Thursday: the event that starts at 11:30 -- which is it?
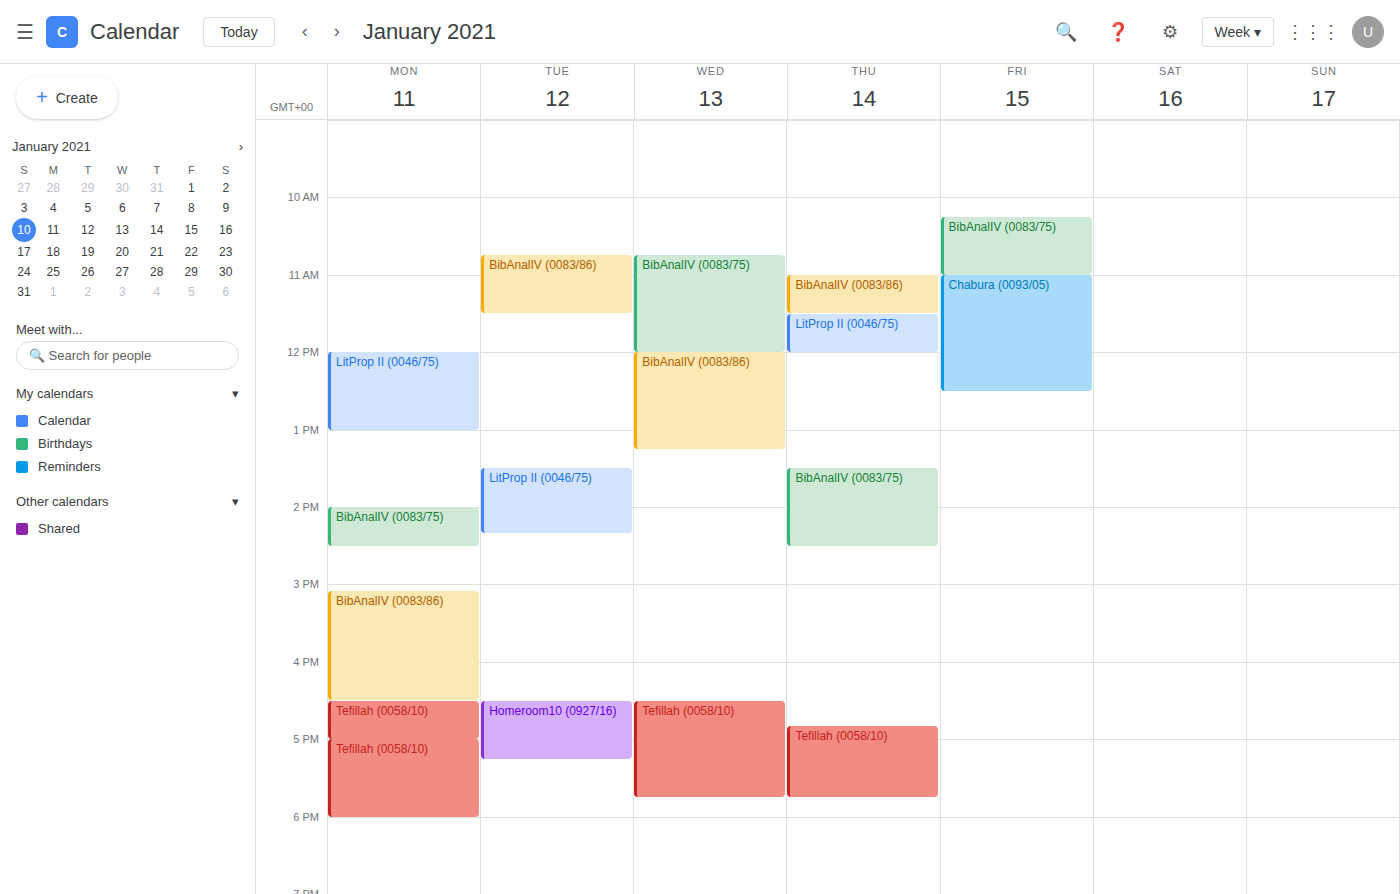
"LitProp II (0046/75)"